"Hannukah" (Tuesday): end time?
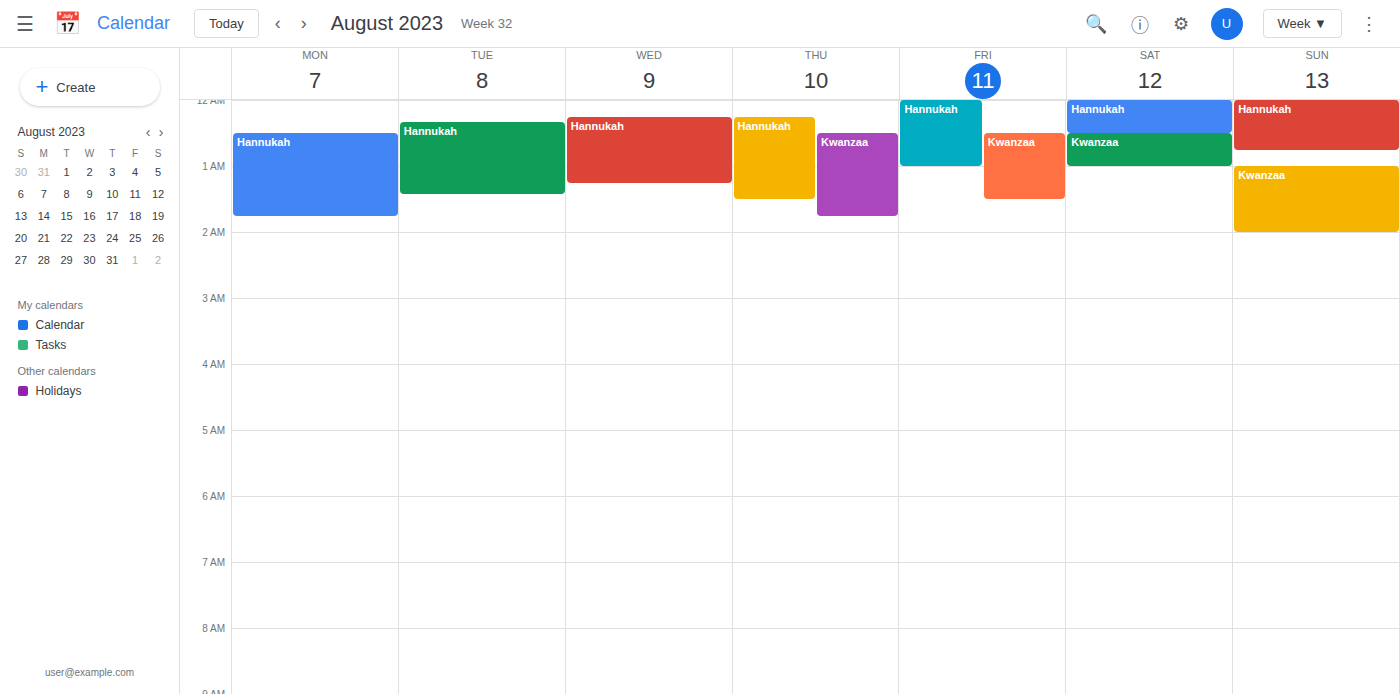
1:25 AM